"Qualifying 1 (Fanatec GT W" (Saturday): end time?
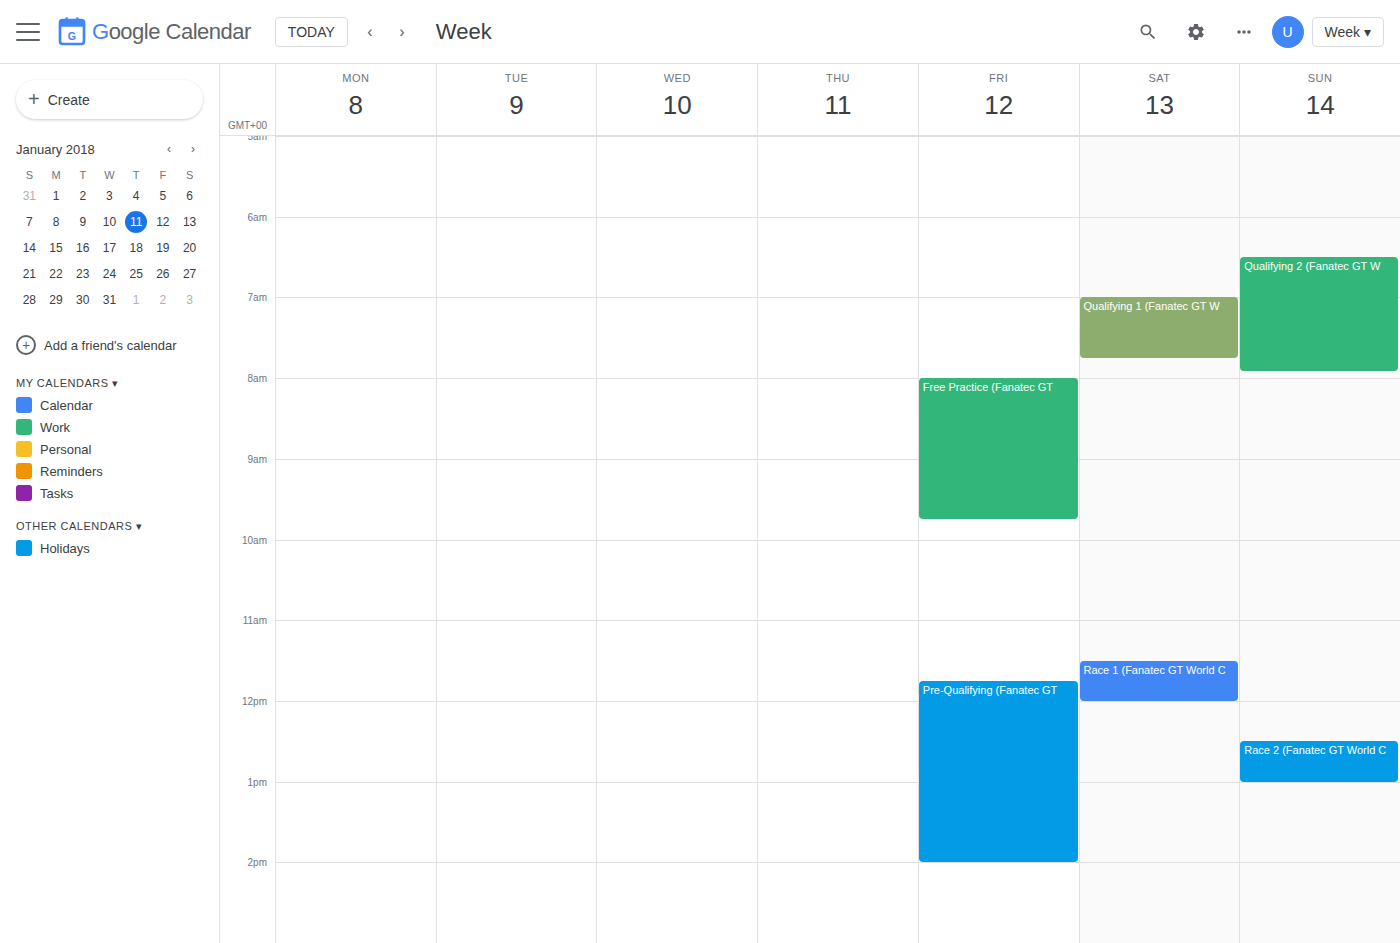
7:45 AM